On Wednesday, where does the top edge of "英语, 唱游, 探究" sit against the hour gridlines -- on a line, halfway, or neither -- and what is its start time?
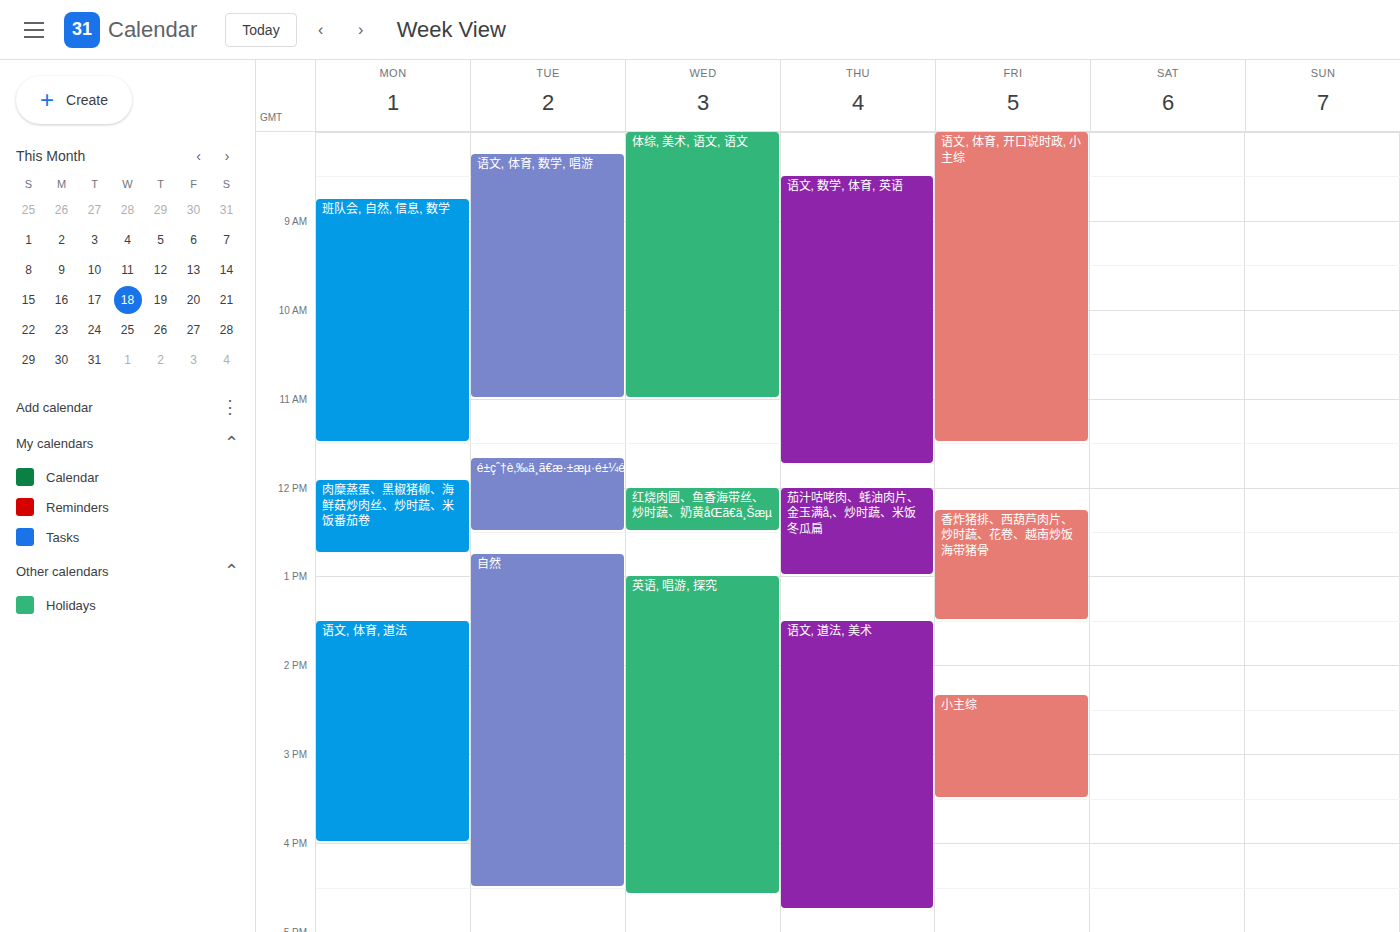
1:00 PM -- exactly on the 1 PM line.